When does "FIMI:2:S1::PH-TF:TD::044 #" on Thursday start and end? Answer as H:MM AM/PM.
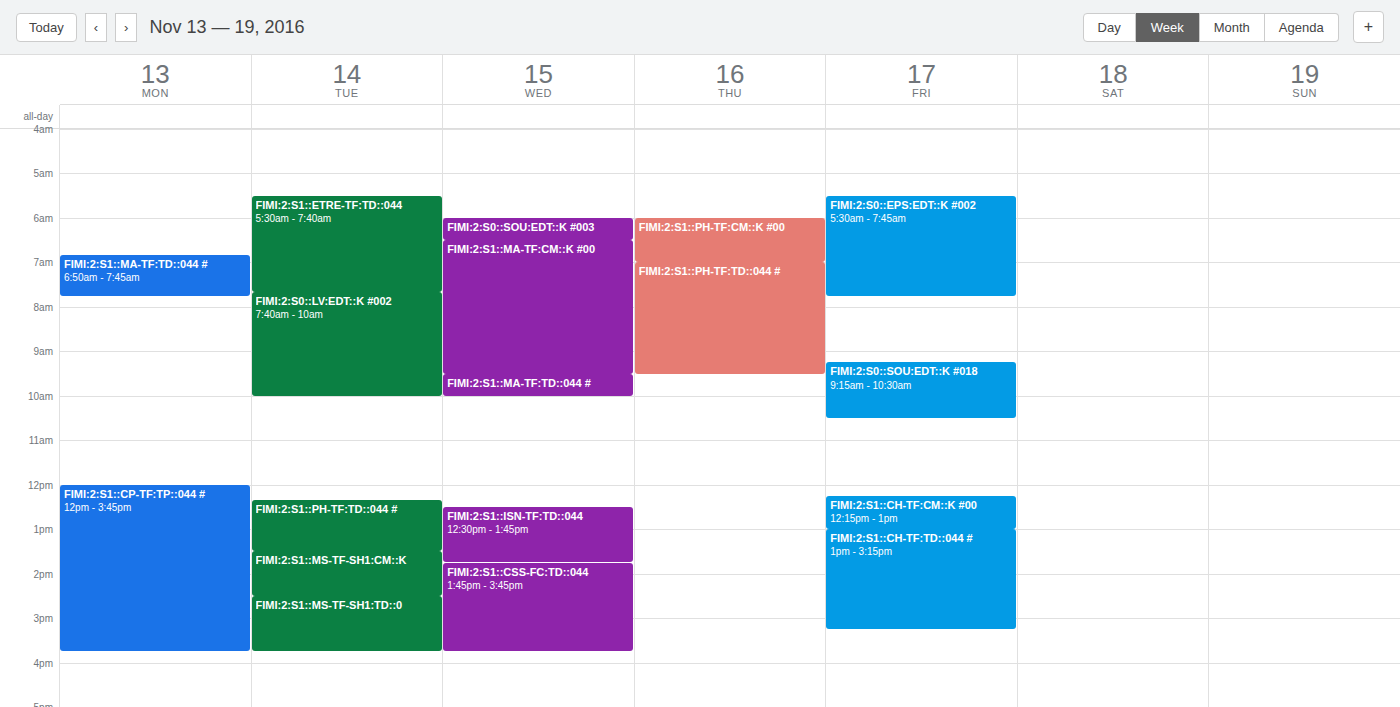
7:00 AM to 9:30 AM